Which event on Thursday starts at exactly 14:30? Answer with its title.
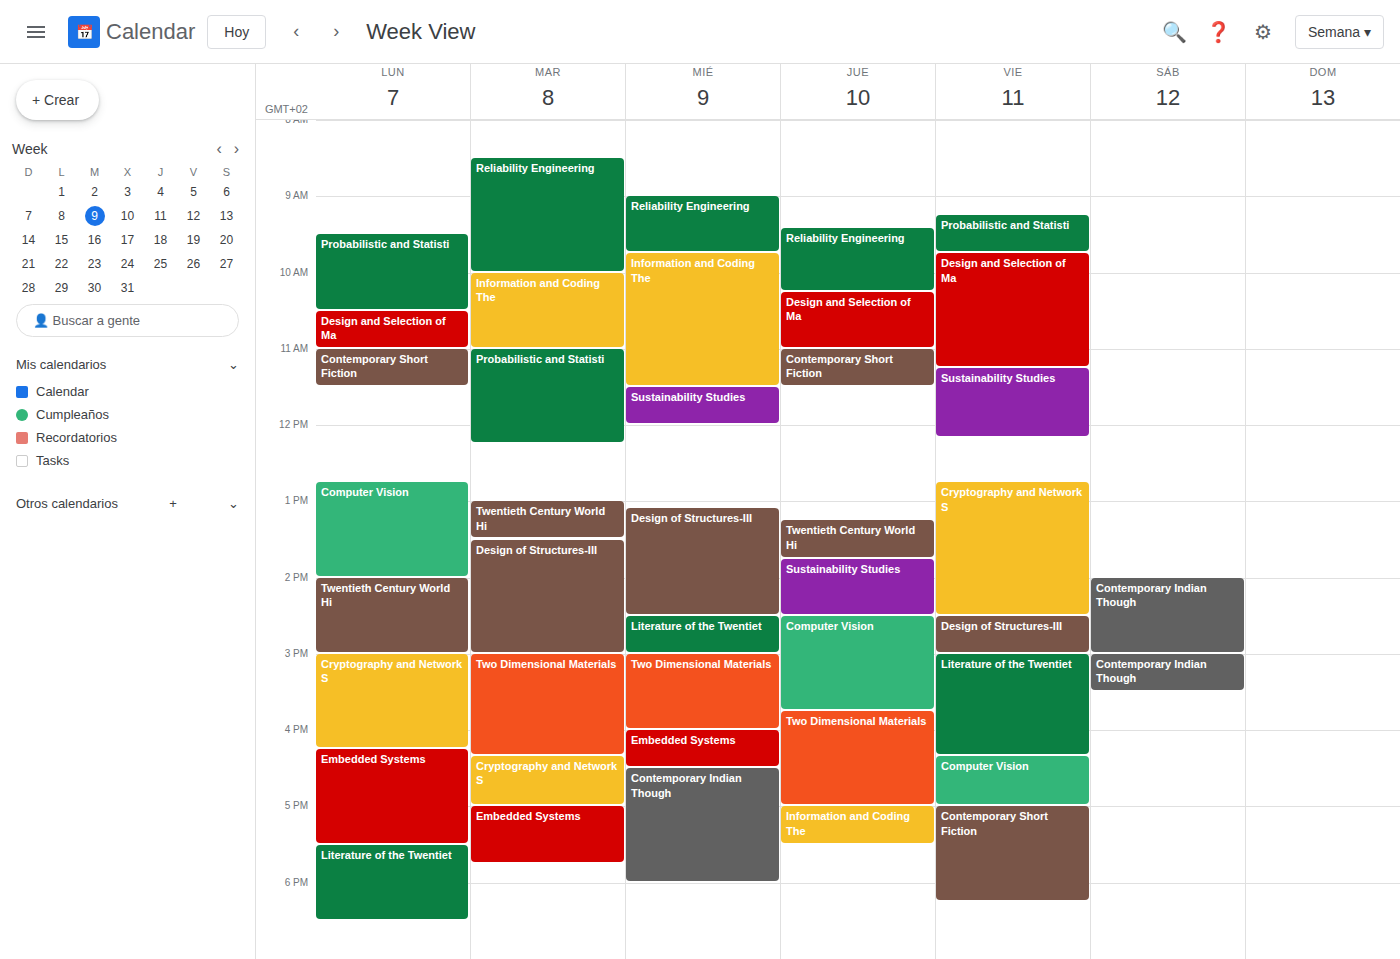
"Computer Vision"